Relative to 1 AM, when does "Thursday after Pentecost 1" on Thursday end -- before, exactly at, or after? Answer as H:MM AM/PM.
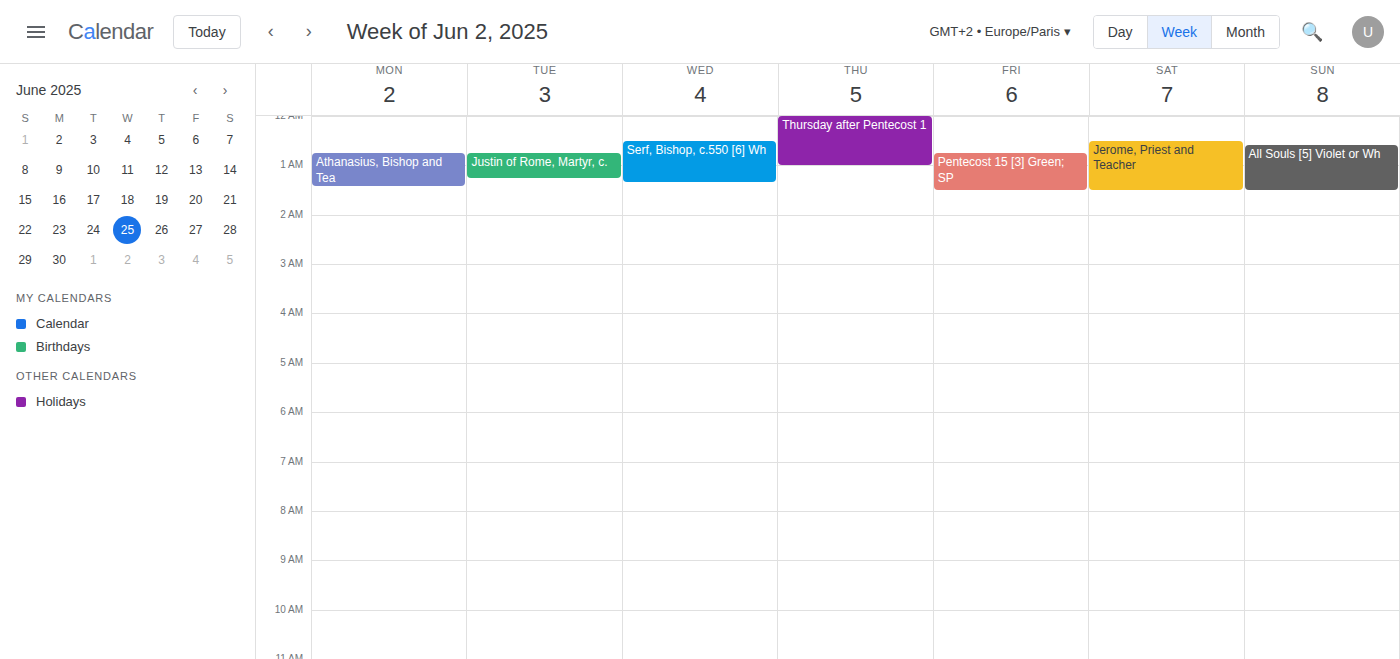
1:00 AM -- exactly at 1 AM, on the 1 AM line.